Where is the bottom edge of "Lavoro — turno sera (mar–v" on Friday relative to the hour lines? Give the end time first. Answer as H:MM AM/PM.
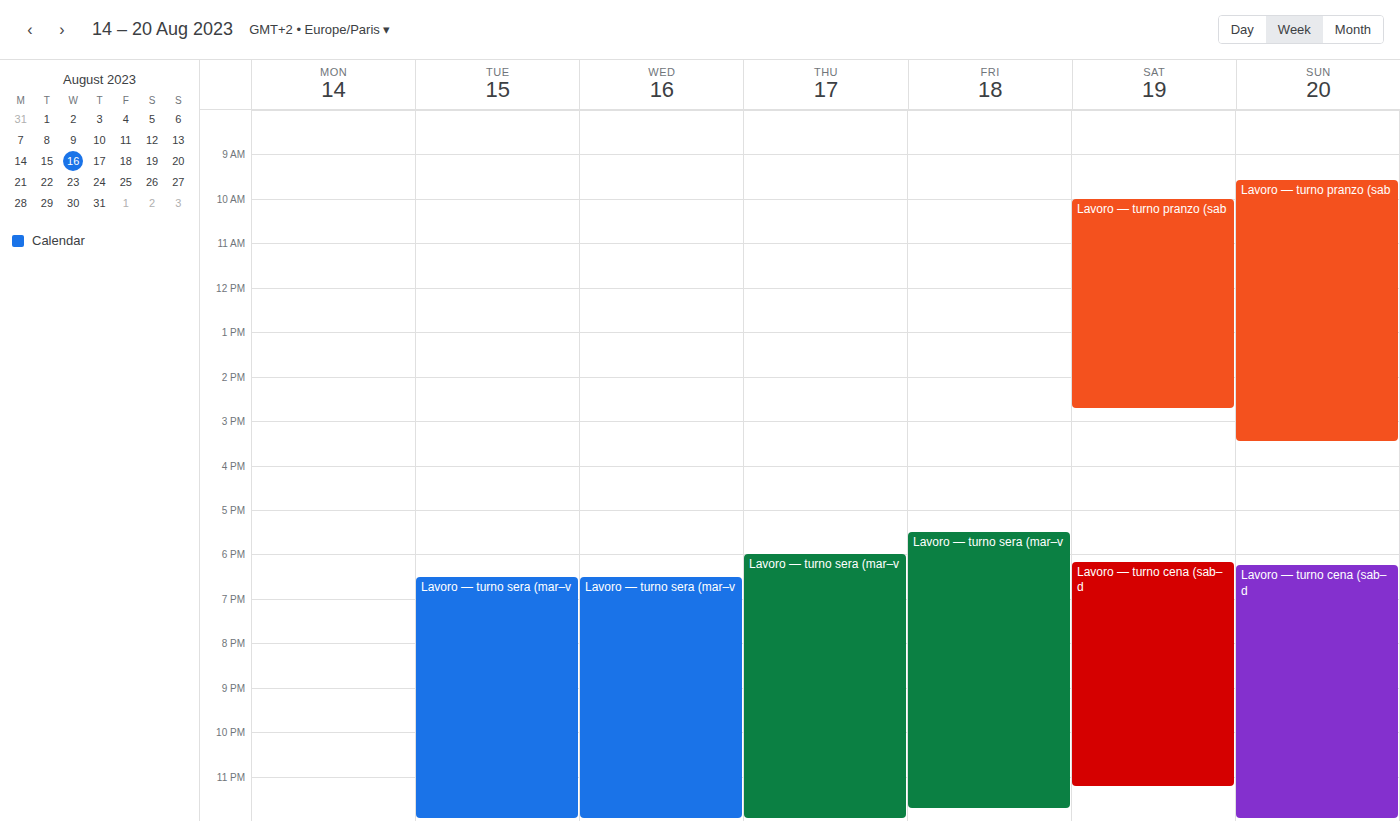
11:45 PM -- neither: three quarters of the way from the 11 PM line to the 12 AM line.